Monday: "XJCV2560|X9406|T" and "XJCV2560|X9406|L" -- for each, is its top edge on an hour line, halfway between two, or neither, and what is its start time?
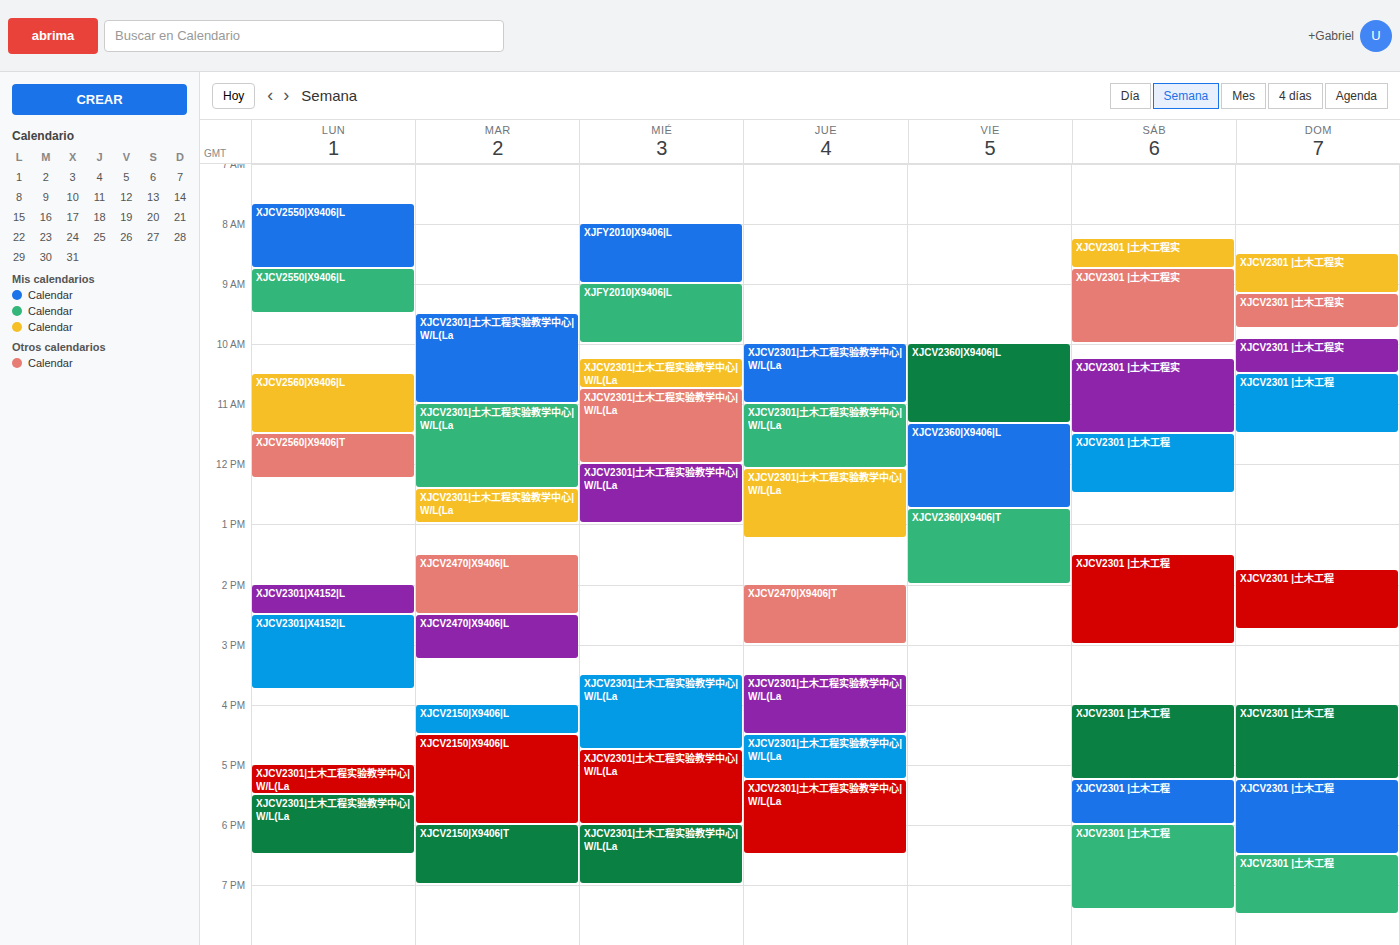
"XJCV2560|X9406|T": 11:30 AM, halfway between the 11 AM and 12 PM lines. "XJCV2560|X9406|L": 10:30 AM, halfway between the 10 AM and 11 AM lines.